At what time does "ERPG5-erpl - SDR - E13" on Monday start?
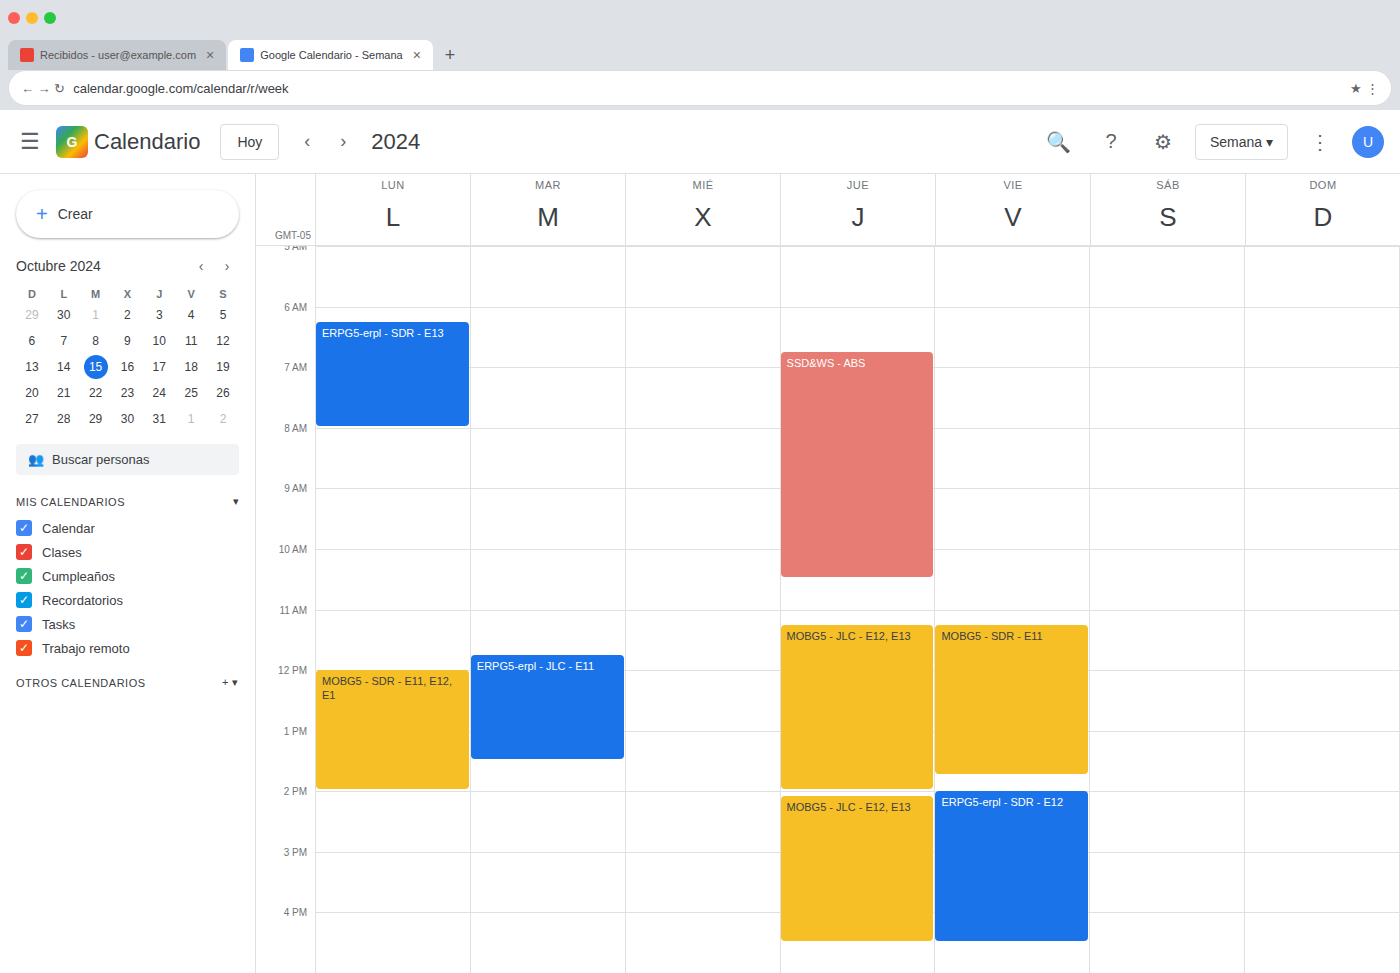
06:15